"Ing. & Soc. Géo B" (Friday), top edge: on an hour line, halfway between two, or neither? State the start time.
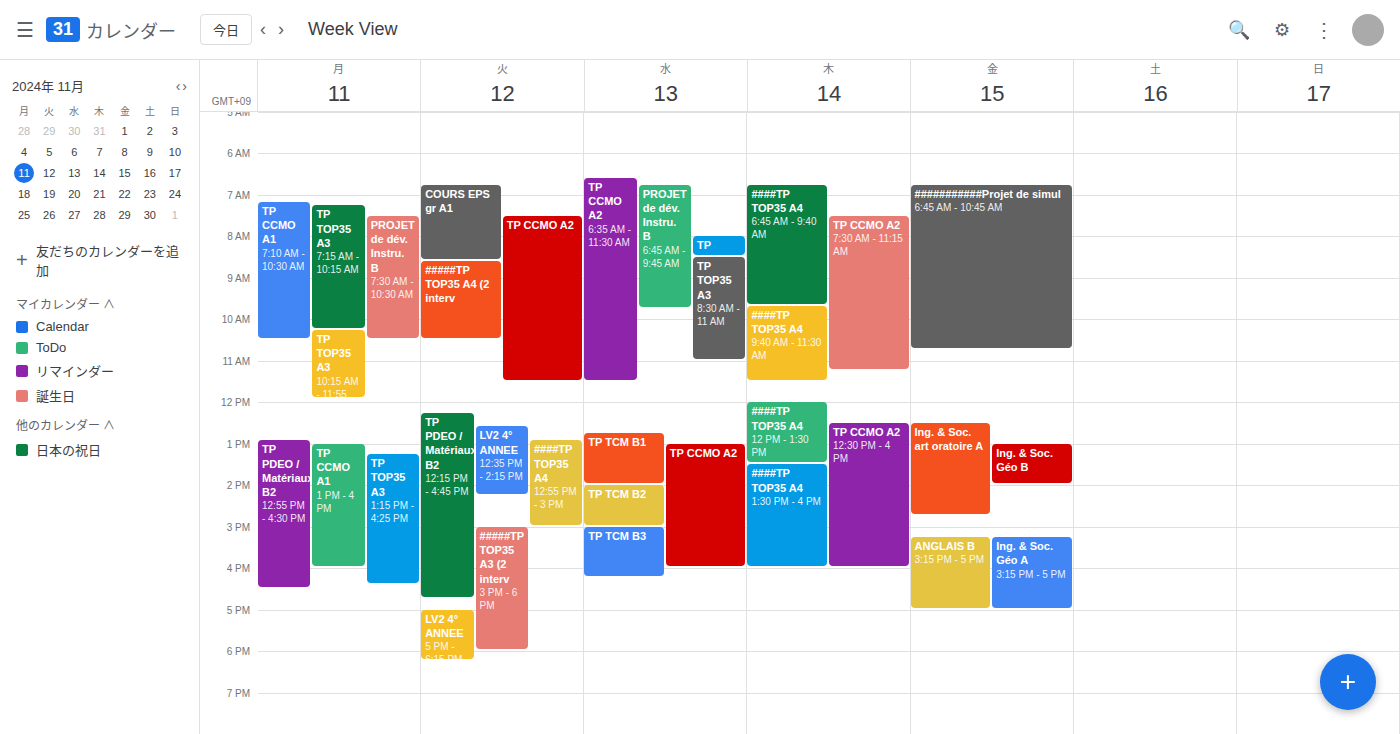
1:00 PM -- exactly on the 1 PM line.